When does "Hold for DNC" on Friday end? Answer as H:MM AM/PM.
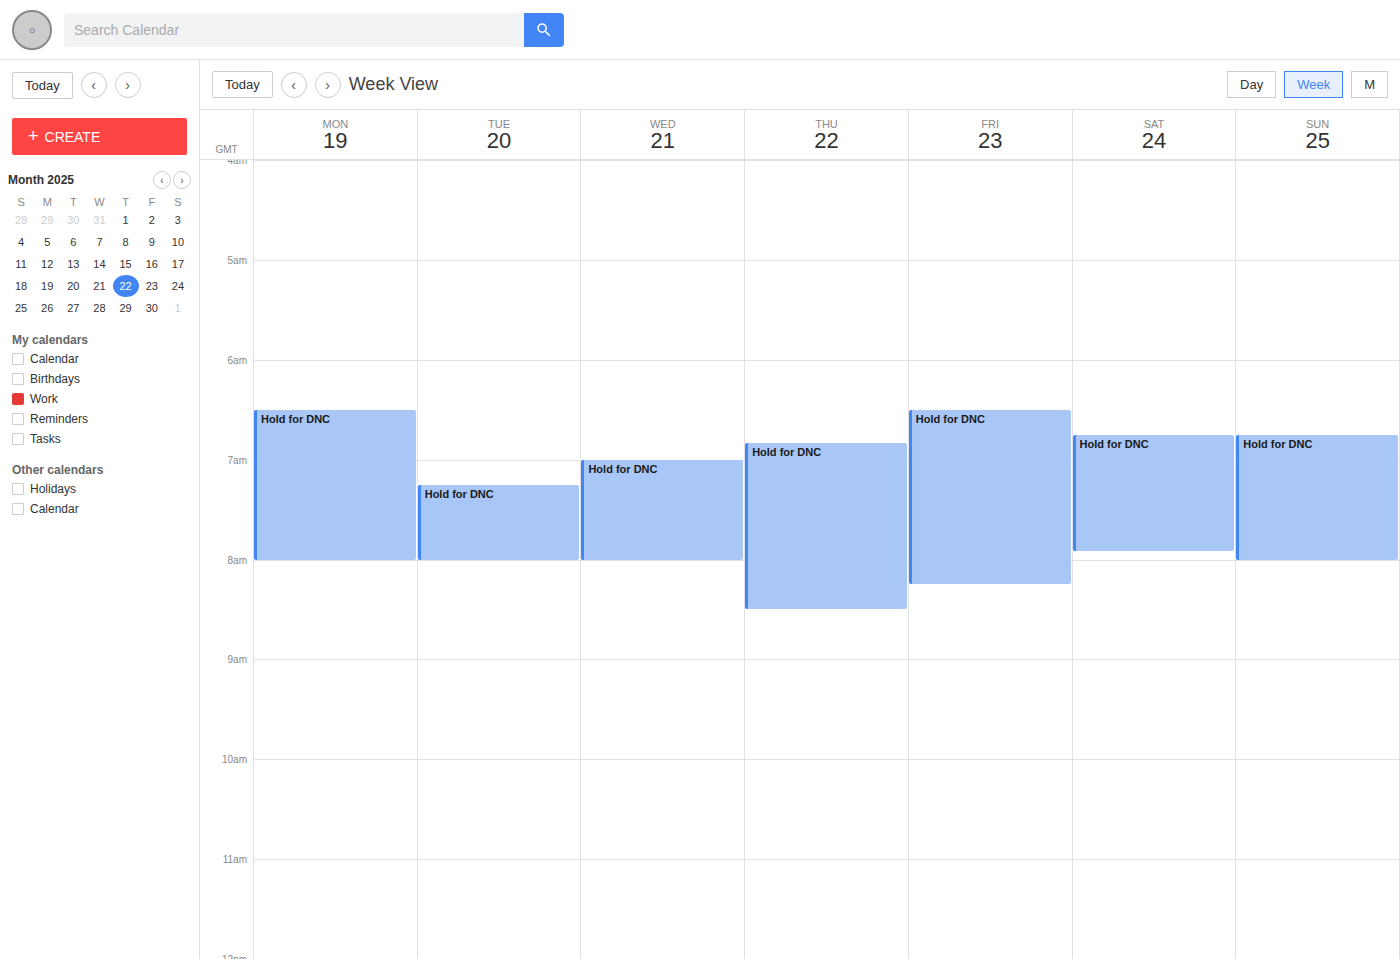
8:15 AM